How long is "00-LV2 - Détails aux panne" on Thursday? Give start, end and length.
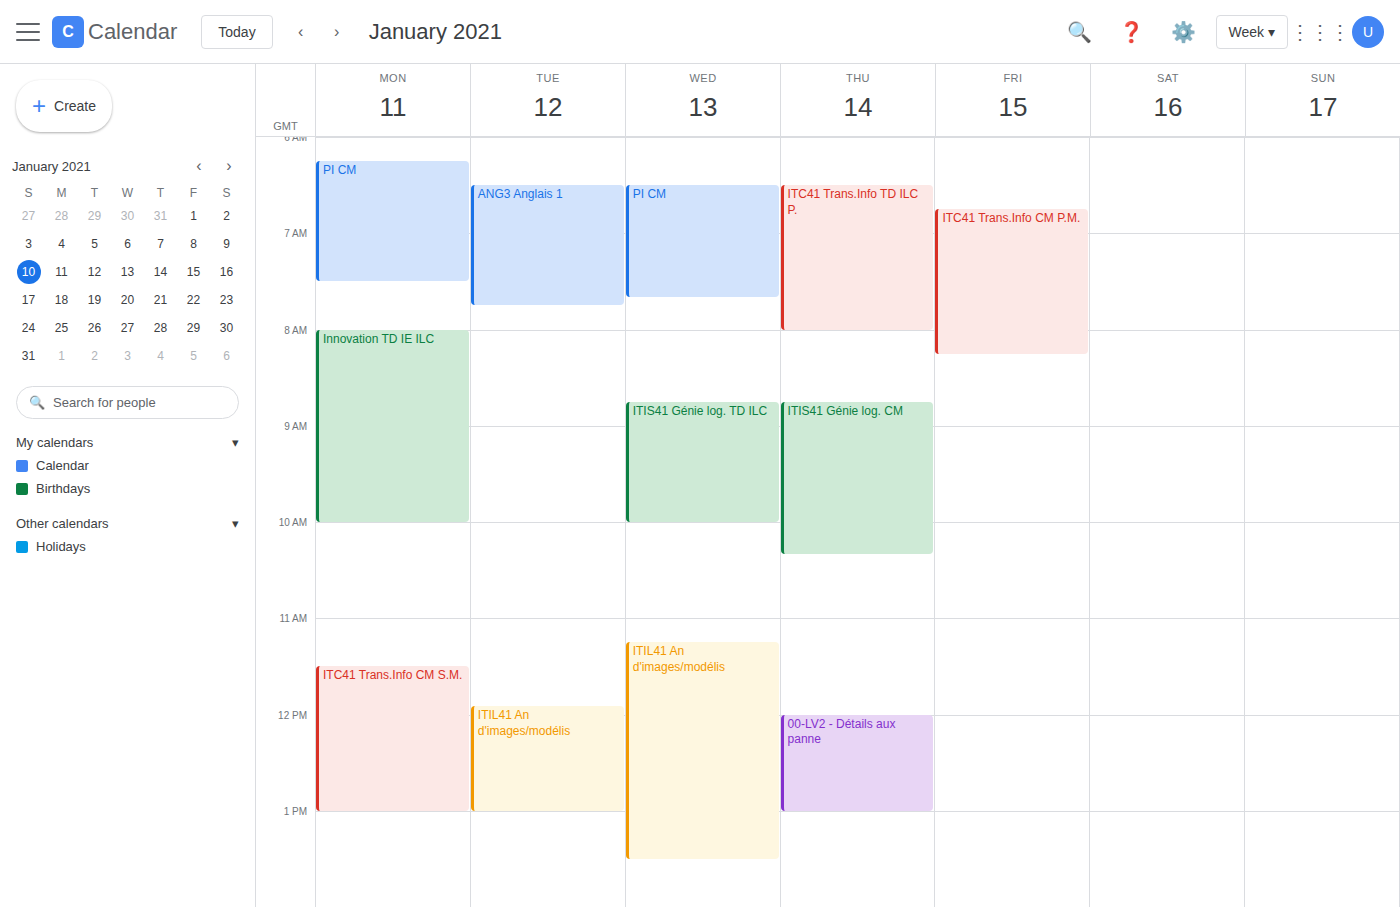
12:00 PM to 1:00 PM, 1 hour